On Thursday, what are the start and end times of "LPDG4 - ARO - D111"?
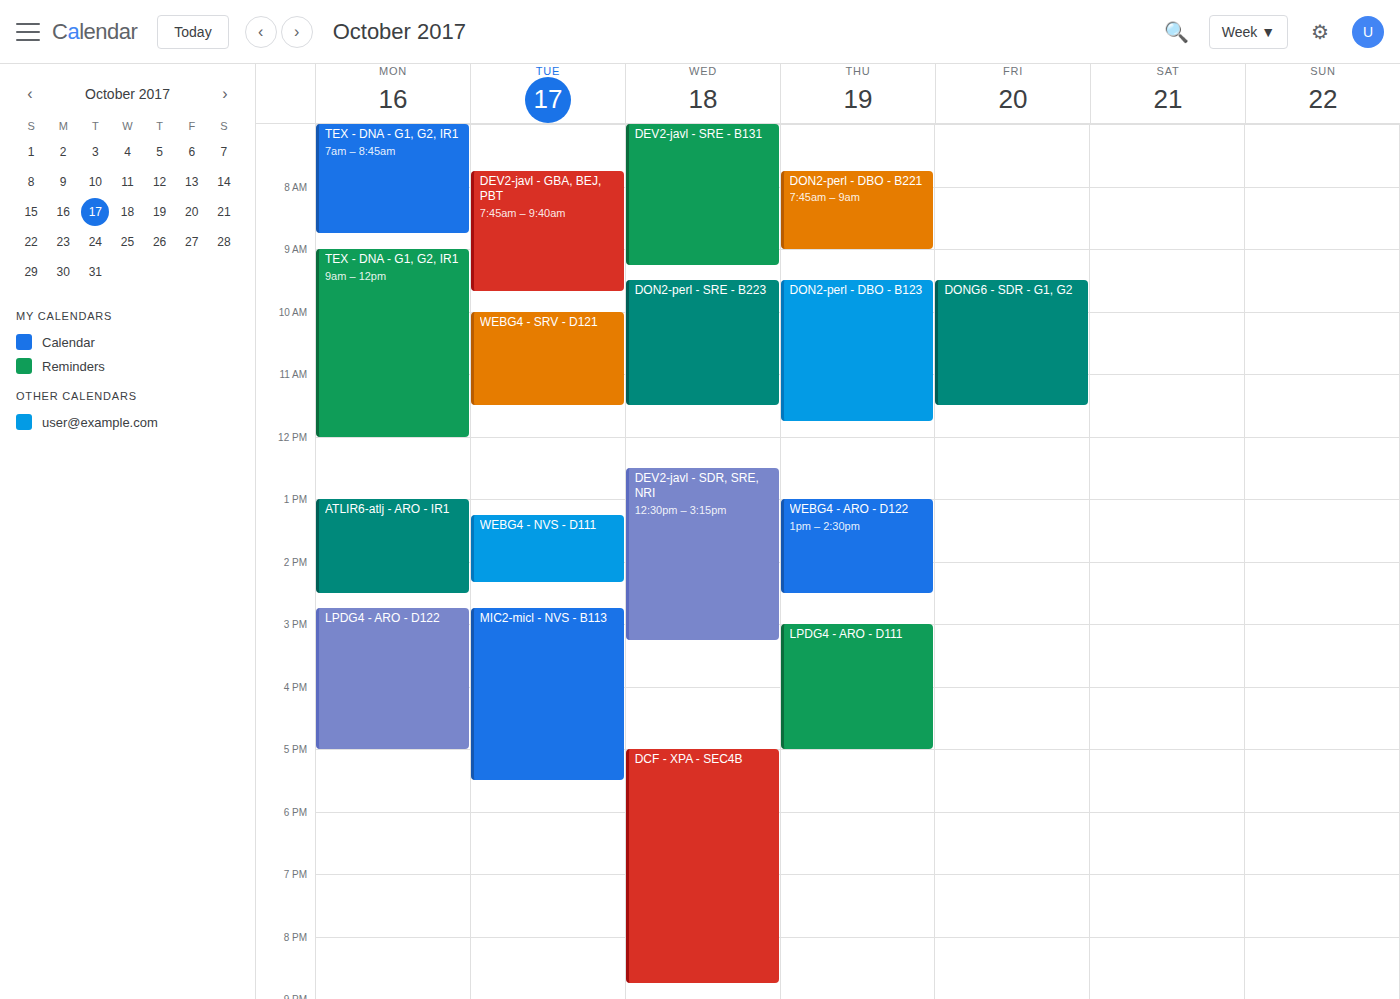
3:00 PM to 5:00 PM